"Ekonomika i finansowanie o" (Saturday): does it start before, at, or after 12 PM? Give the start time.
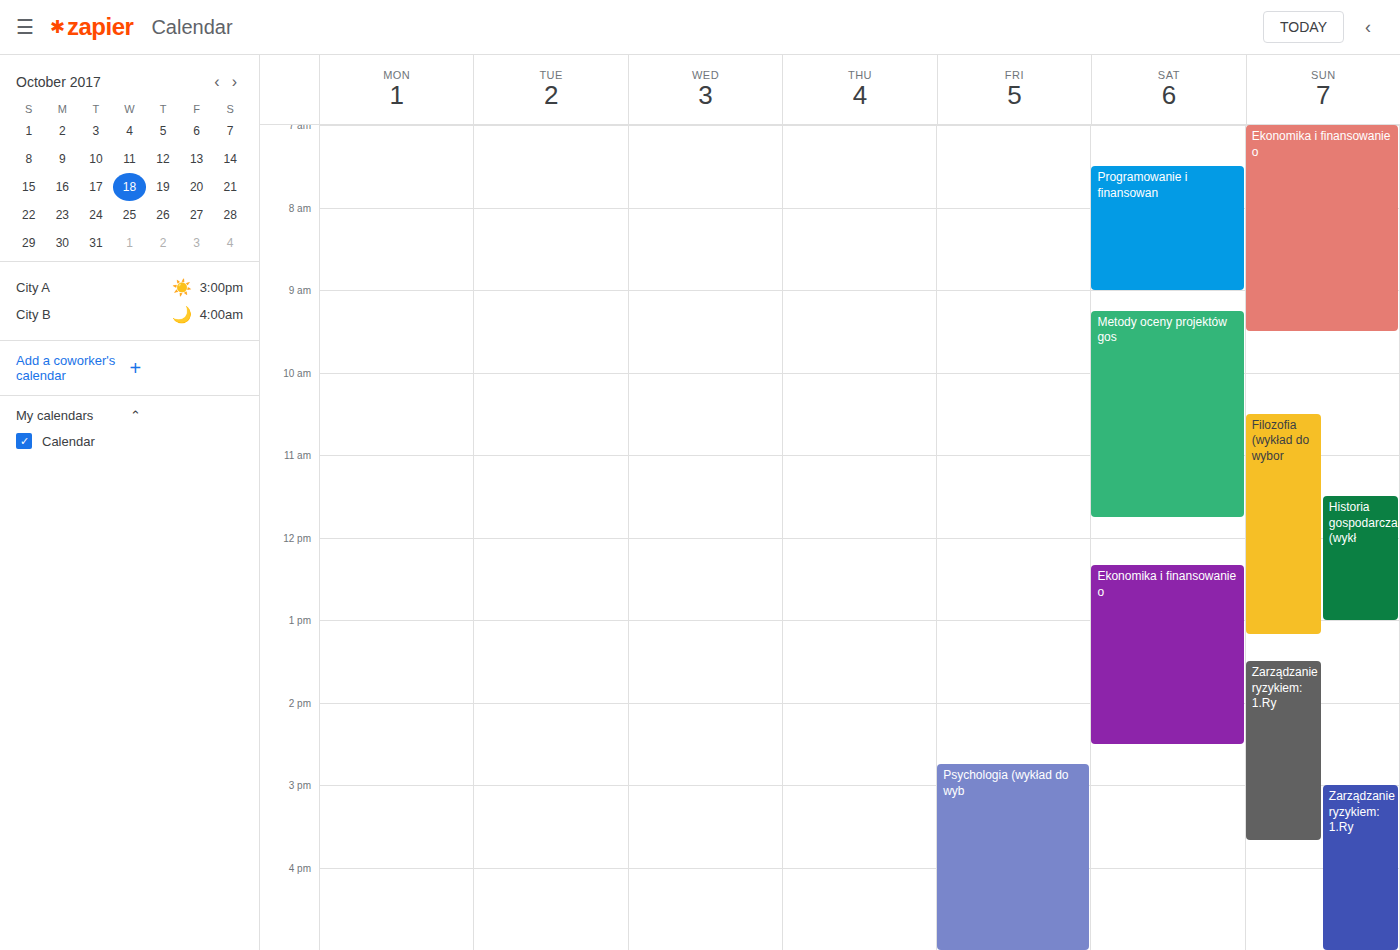
12:20 PM -- after 12 PM, 20 minutes below the 12 PM line.